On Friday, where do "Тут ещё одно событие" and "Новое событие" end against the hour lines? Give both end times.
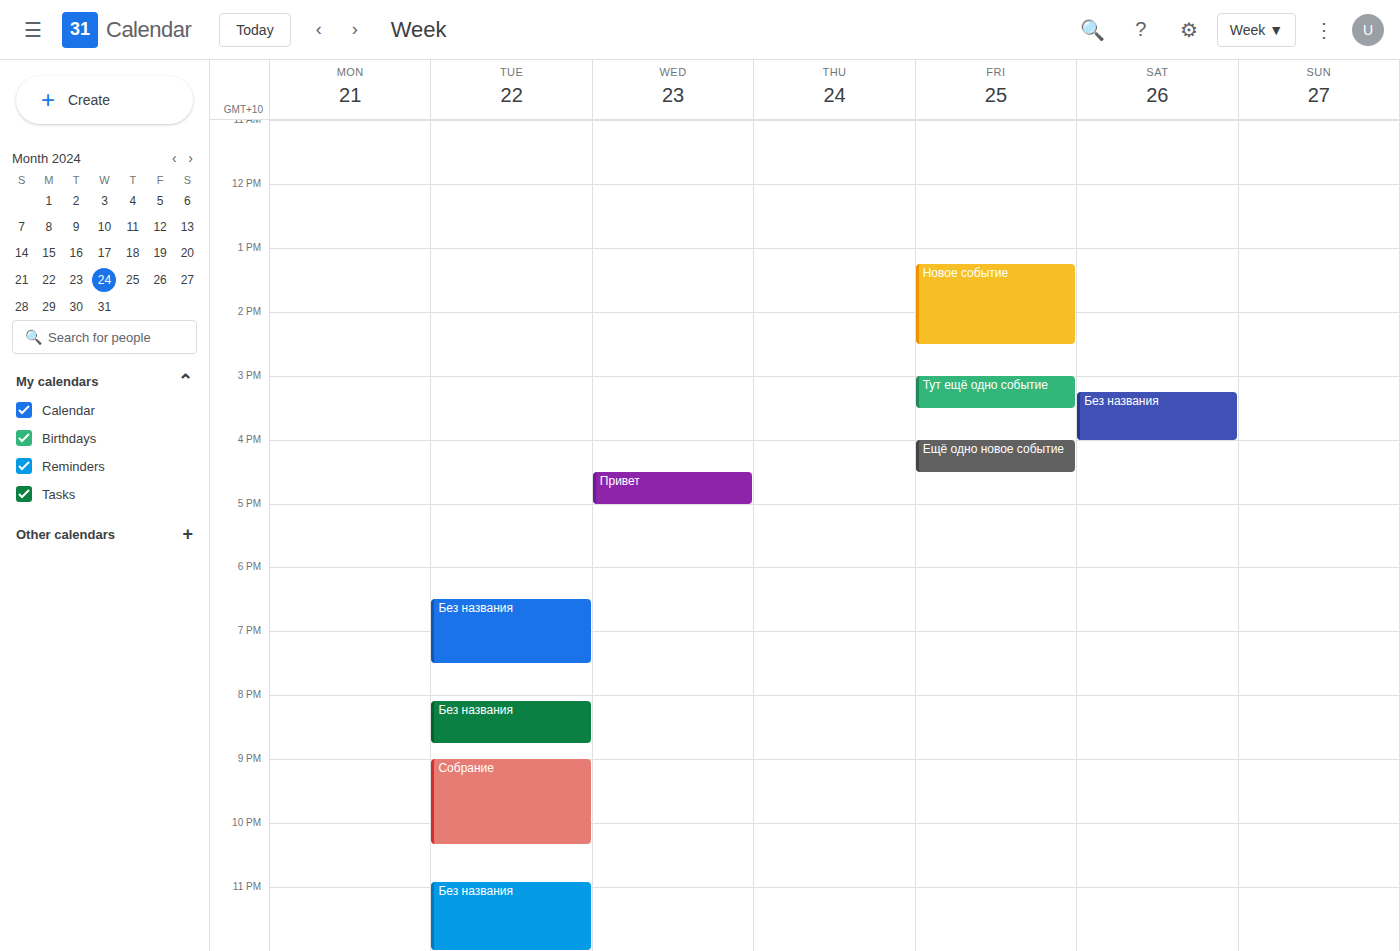
"Тут ещё одно событие": 3:30 PM, halfway between the 3 PM and 4 PM lines. "Новое событие": 2:30 PM, halfway between the 2 PM and 3 PM lines.